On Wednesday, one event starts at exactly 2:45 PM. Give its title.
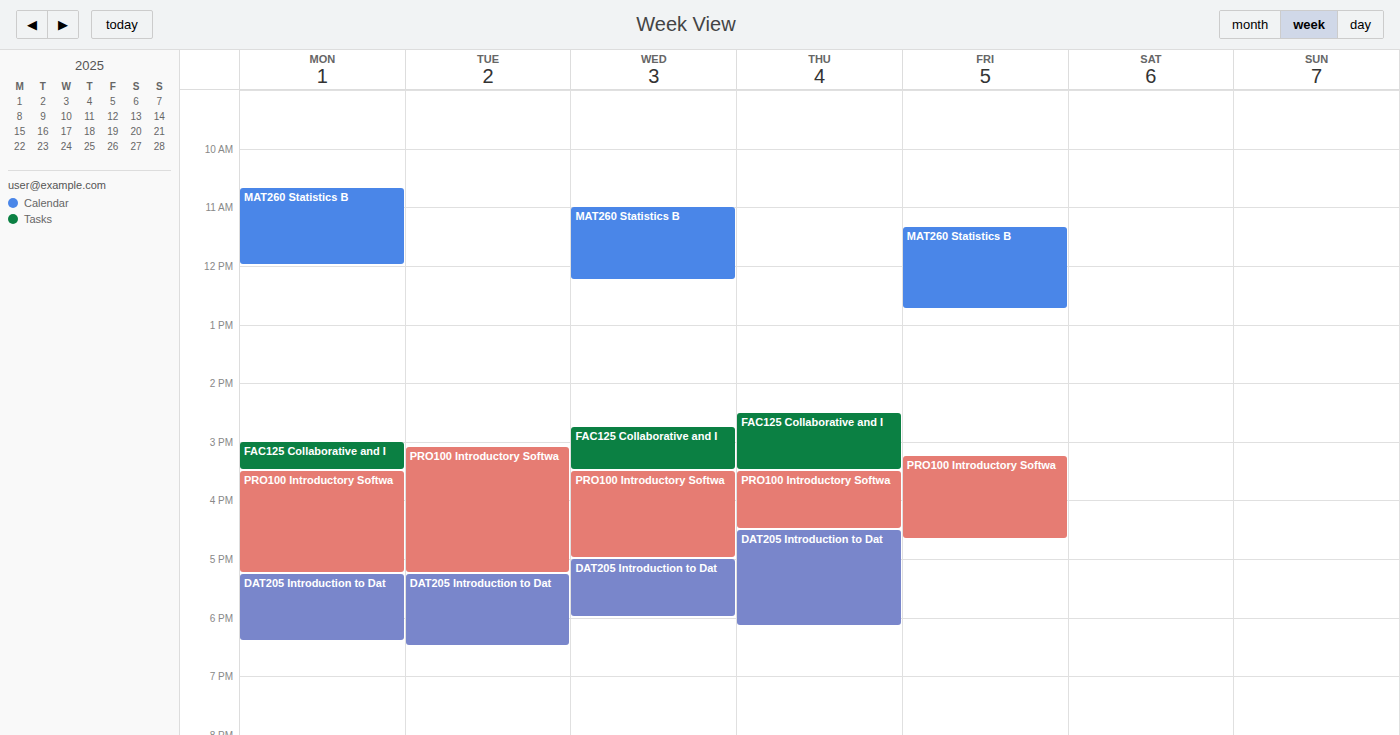
"FAC125 Collaborative and I"